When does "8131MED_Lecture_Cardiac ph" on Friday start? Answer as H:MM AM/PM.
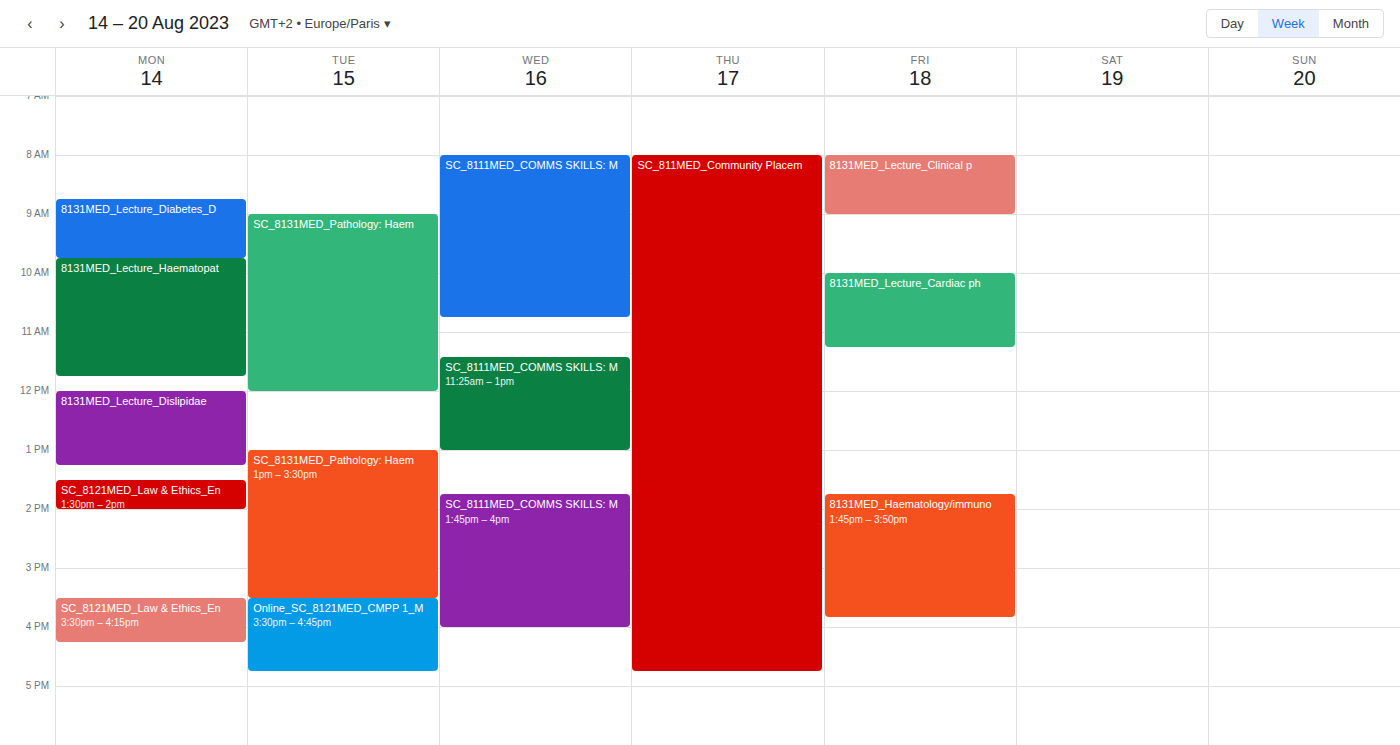
10:00 AM